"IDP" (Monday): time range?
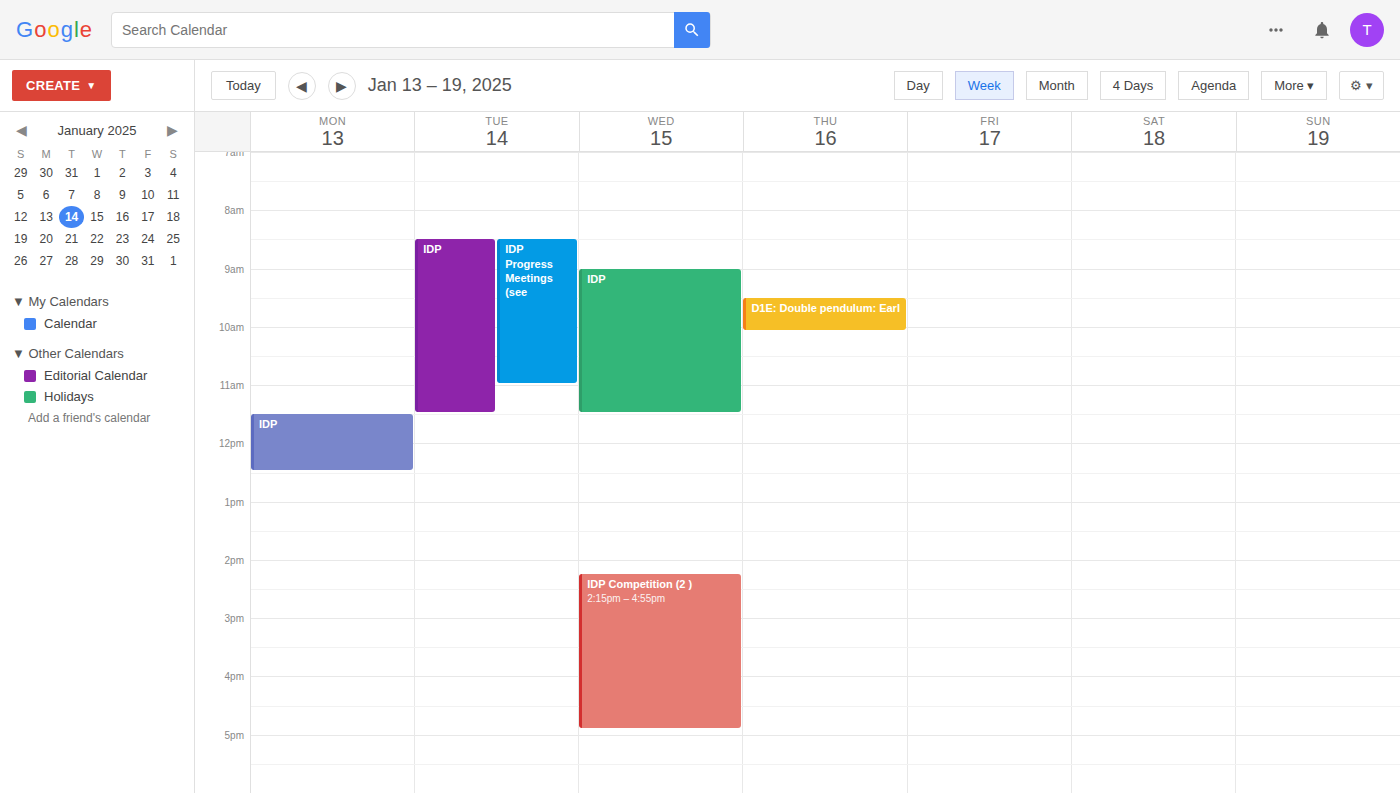
11:30 AM to 12:30 PM